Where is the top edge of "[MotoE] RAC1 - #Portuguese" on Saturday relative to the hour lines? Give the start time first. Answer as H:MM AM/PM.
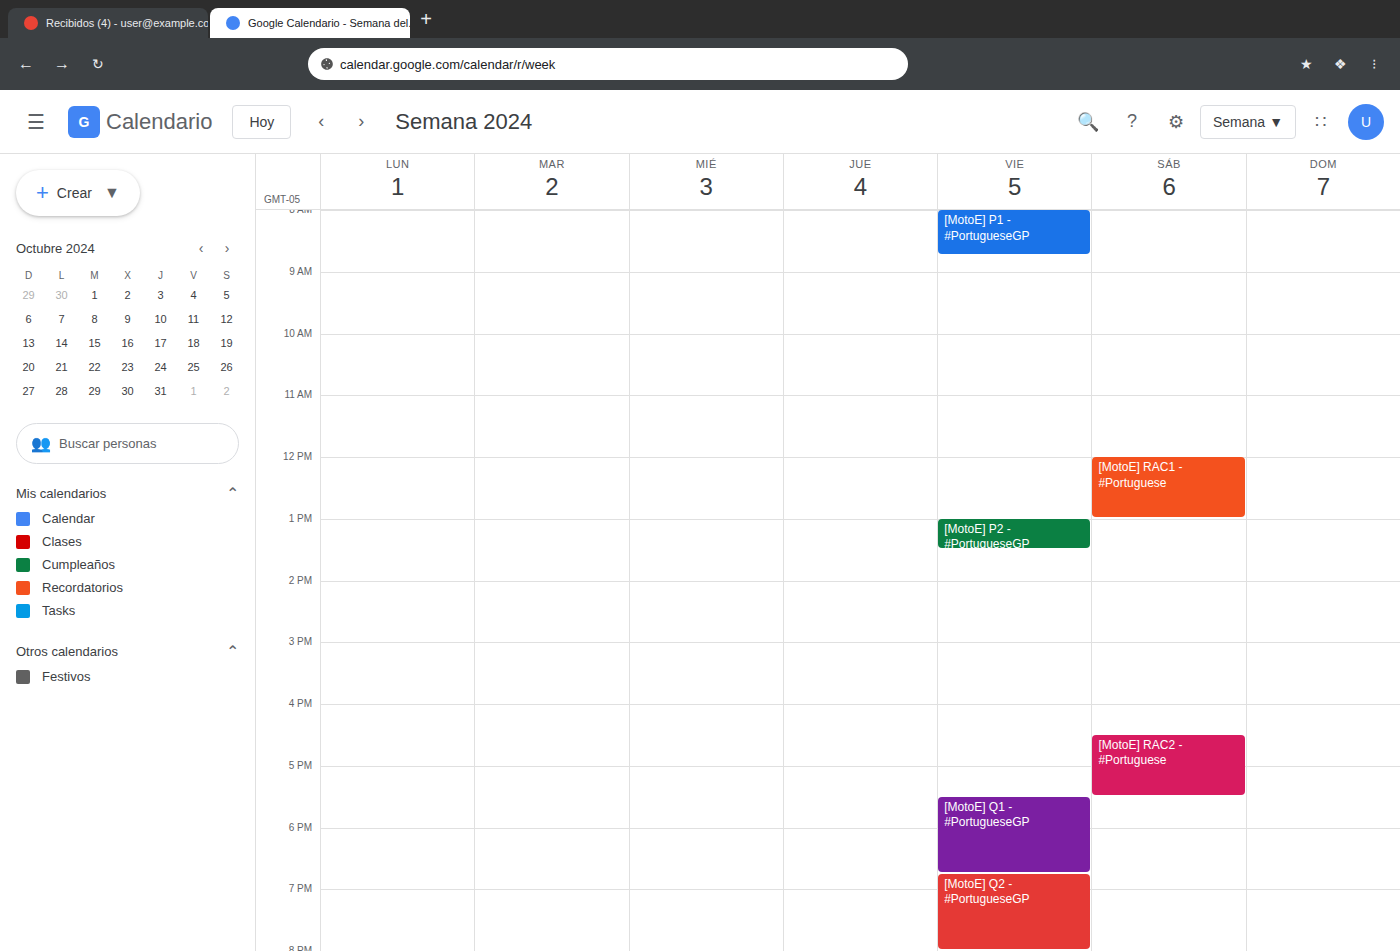
12:00 PM -- exactly on the 12 PM line.